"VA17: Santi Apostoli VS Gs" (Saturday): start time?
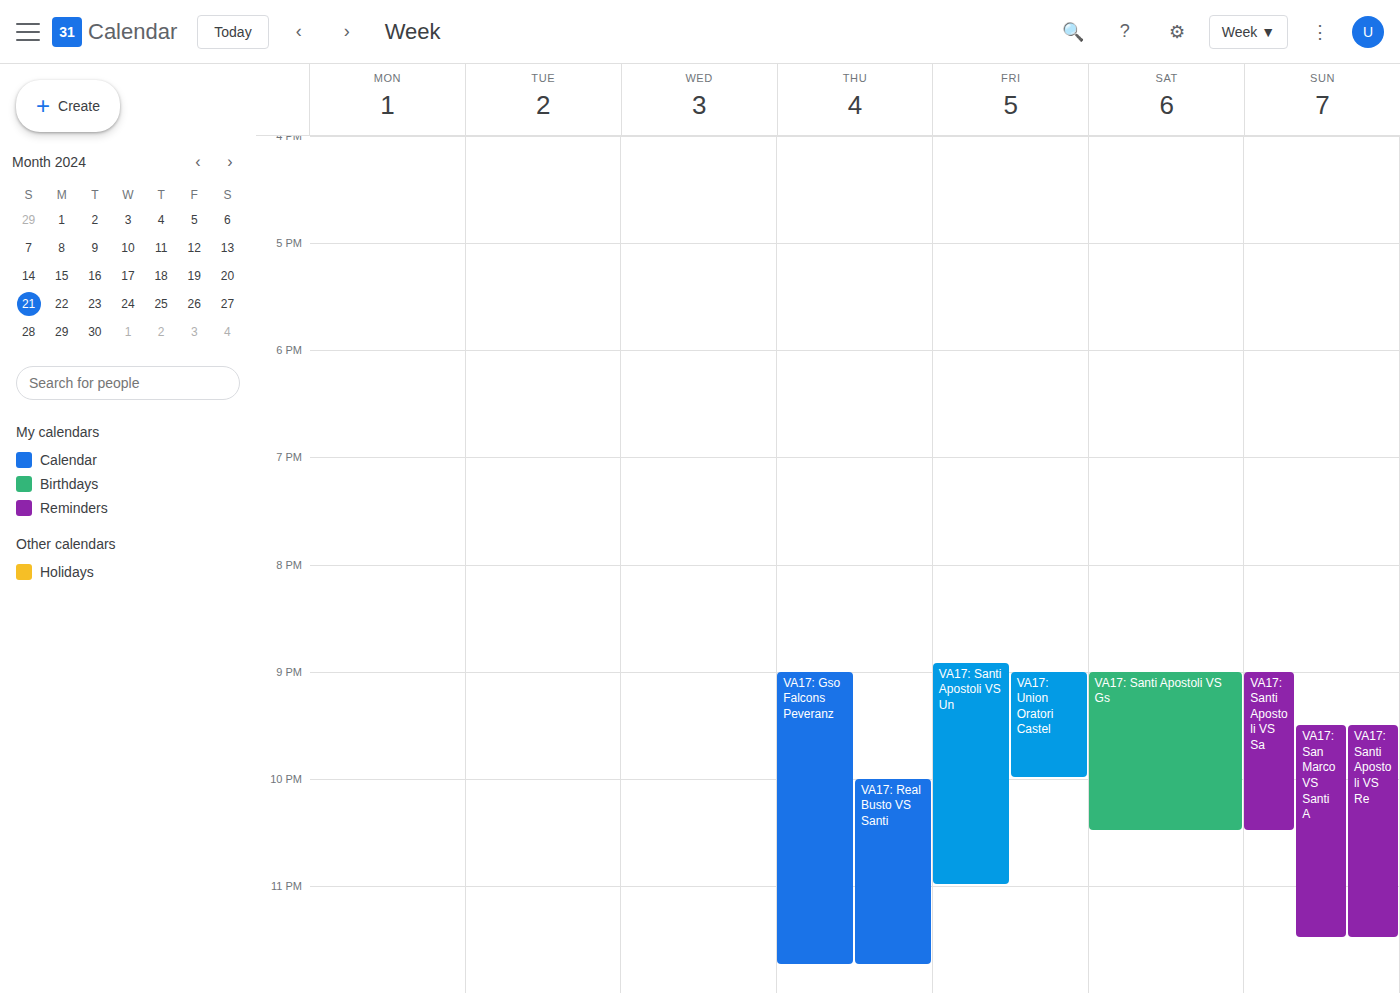
9:00 PM